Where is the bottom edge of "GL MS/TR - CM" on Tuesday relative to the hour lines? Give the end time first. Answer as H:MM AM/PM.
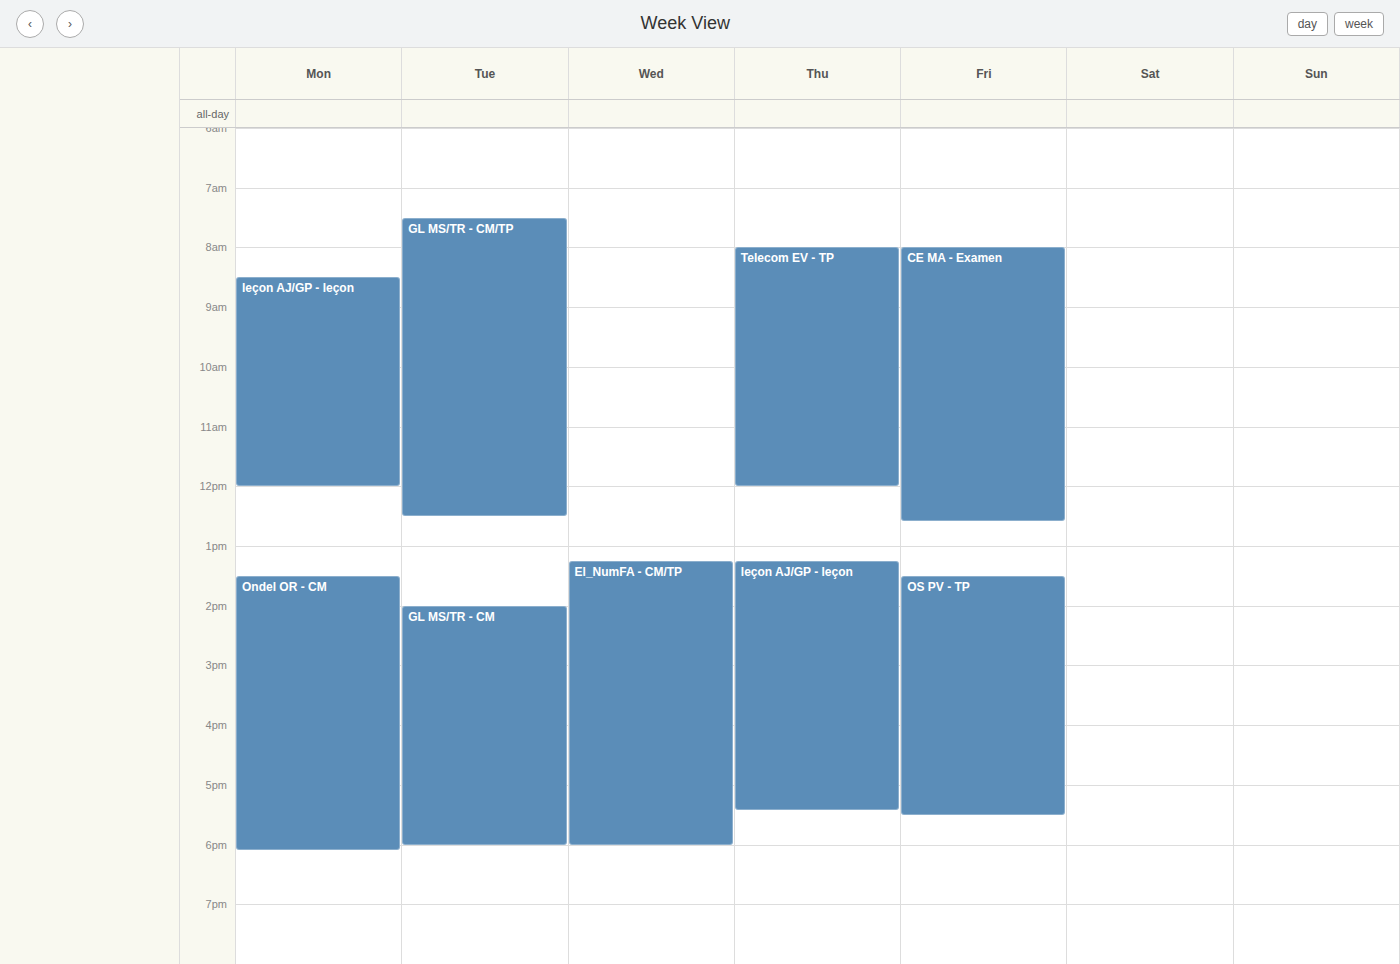
6:00 PM -- exactly on the 6 PM line.